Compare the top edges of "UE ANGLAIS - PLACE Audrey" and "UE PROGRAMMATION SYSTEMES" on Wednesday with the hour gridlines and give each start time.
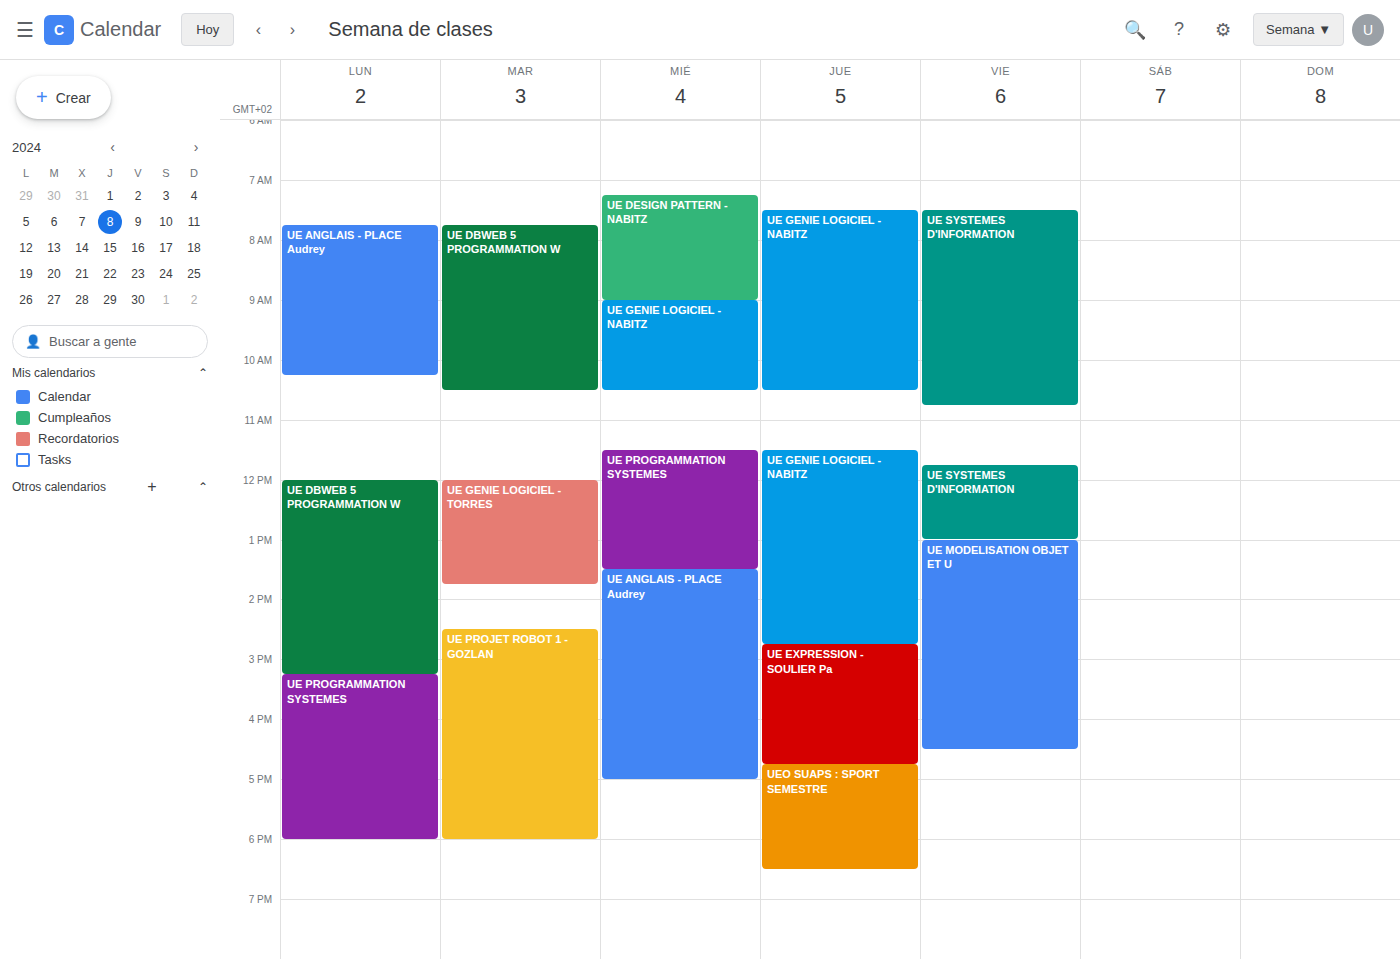
"UE ANGLAIS - PLACE Audrey": 1:30 PM, halfway between the 1 PM and 2 PM lines. "UE PROGRAMMATION SYSTEMES": 11:30 AM, halfway between the 11 AM and 12 PM lines.